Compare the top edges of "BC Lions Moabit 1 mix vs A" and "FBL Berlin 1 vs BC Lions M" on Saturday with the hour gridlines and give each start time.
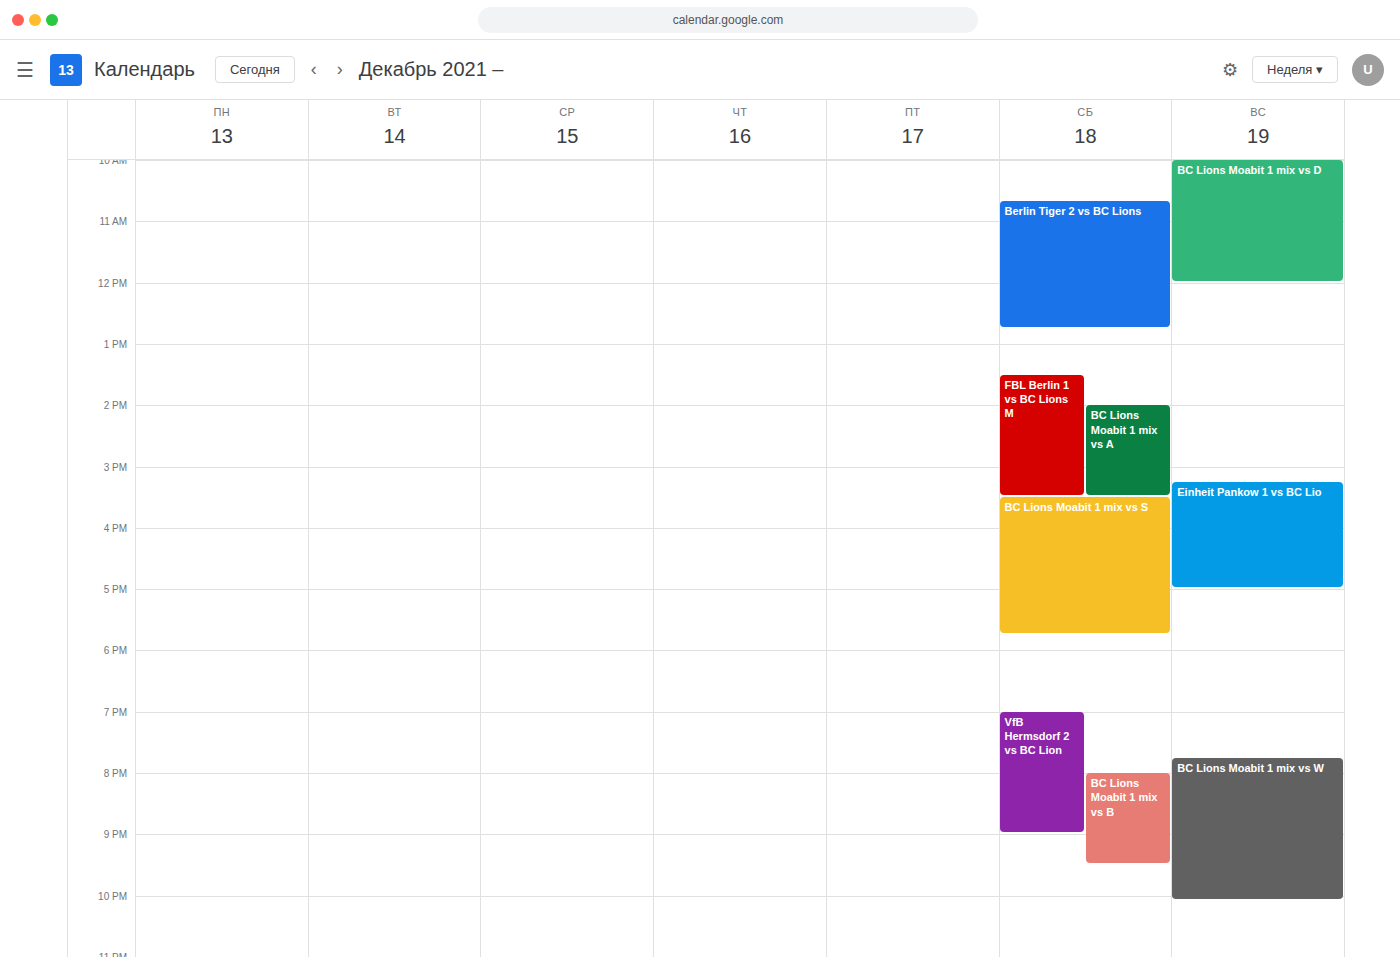
"BC Lions Moabit 1 mix vs A": 2:00 PM, exactly on the 2 PM line. "FBL Berlin 1 vs BC Lions M": 1:30 PM, halfway between the 1 PM and 2 PM lines.